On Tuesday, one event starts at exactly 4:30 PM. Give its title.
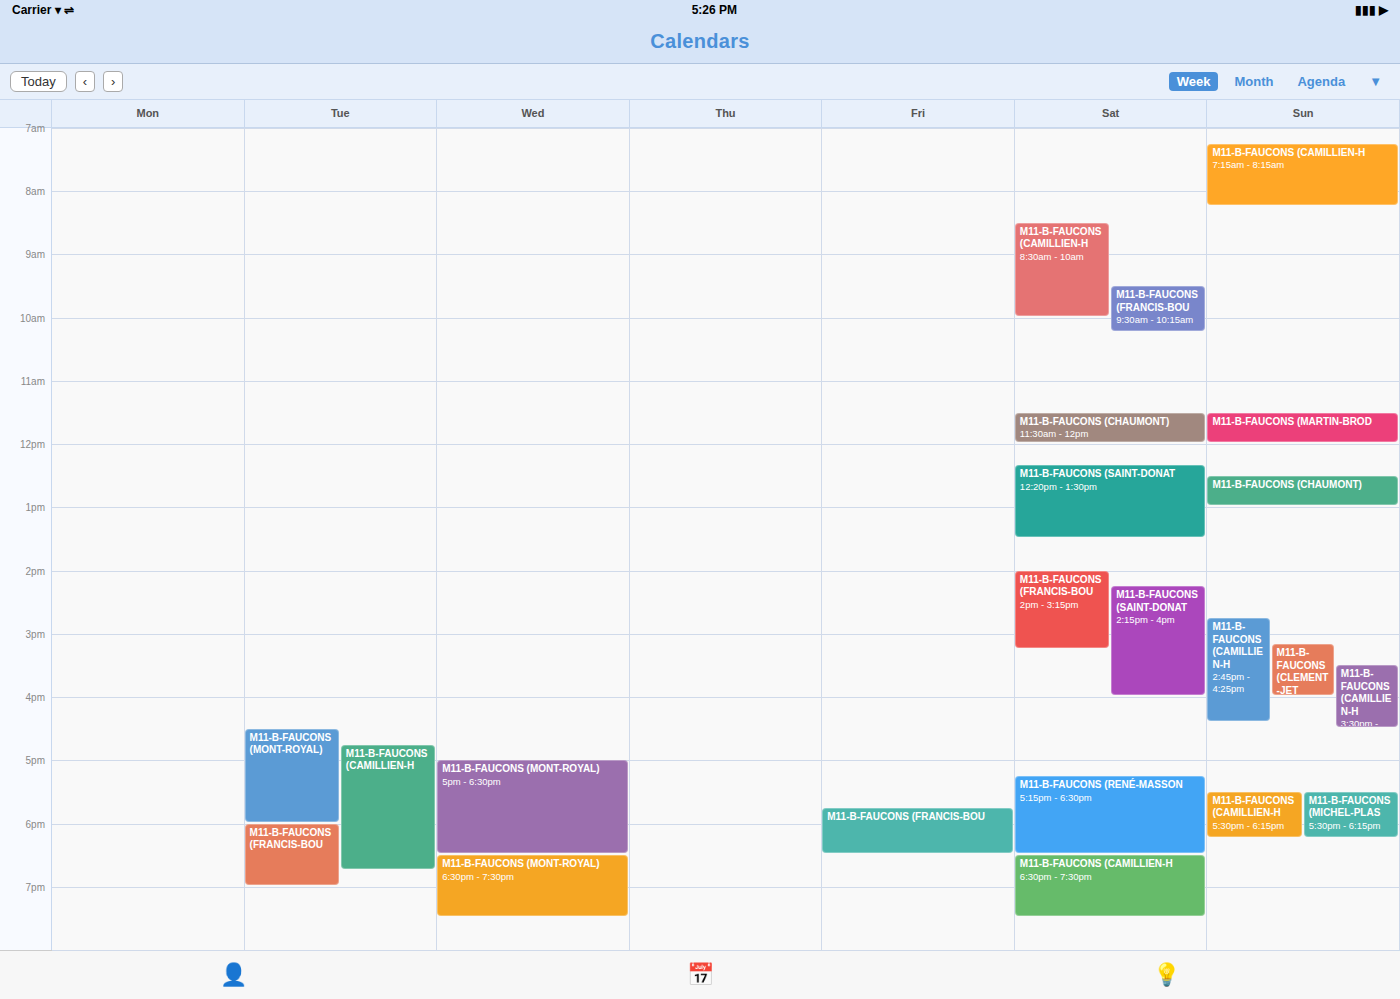
"M11-B-FAUCONS (MONT-ROYAL)"